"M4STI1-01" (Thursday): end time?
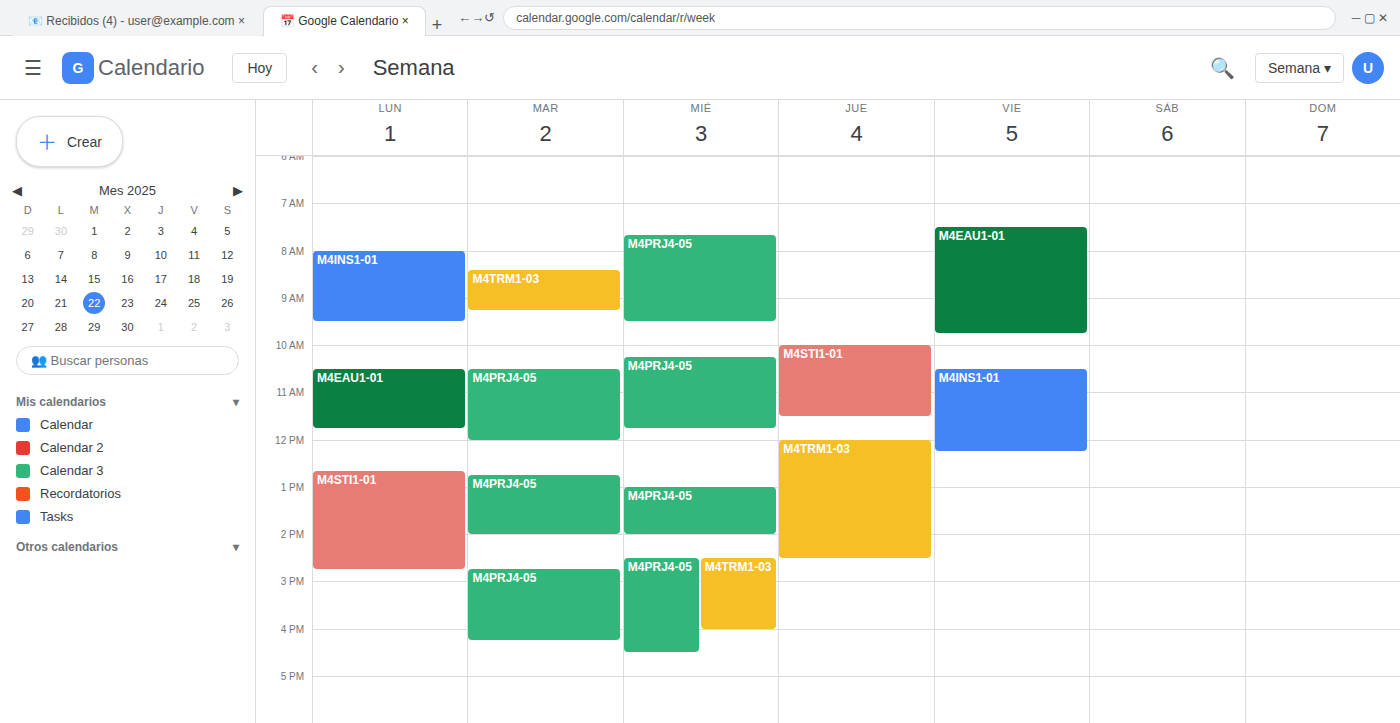
11:30 AM